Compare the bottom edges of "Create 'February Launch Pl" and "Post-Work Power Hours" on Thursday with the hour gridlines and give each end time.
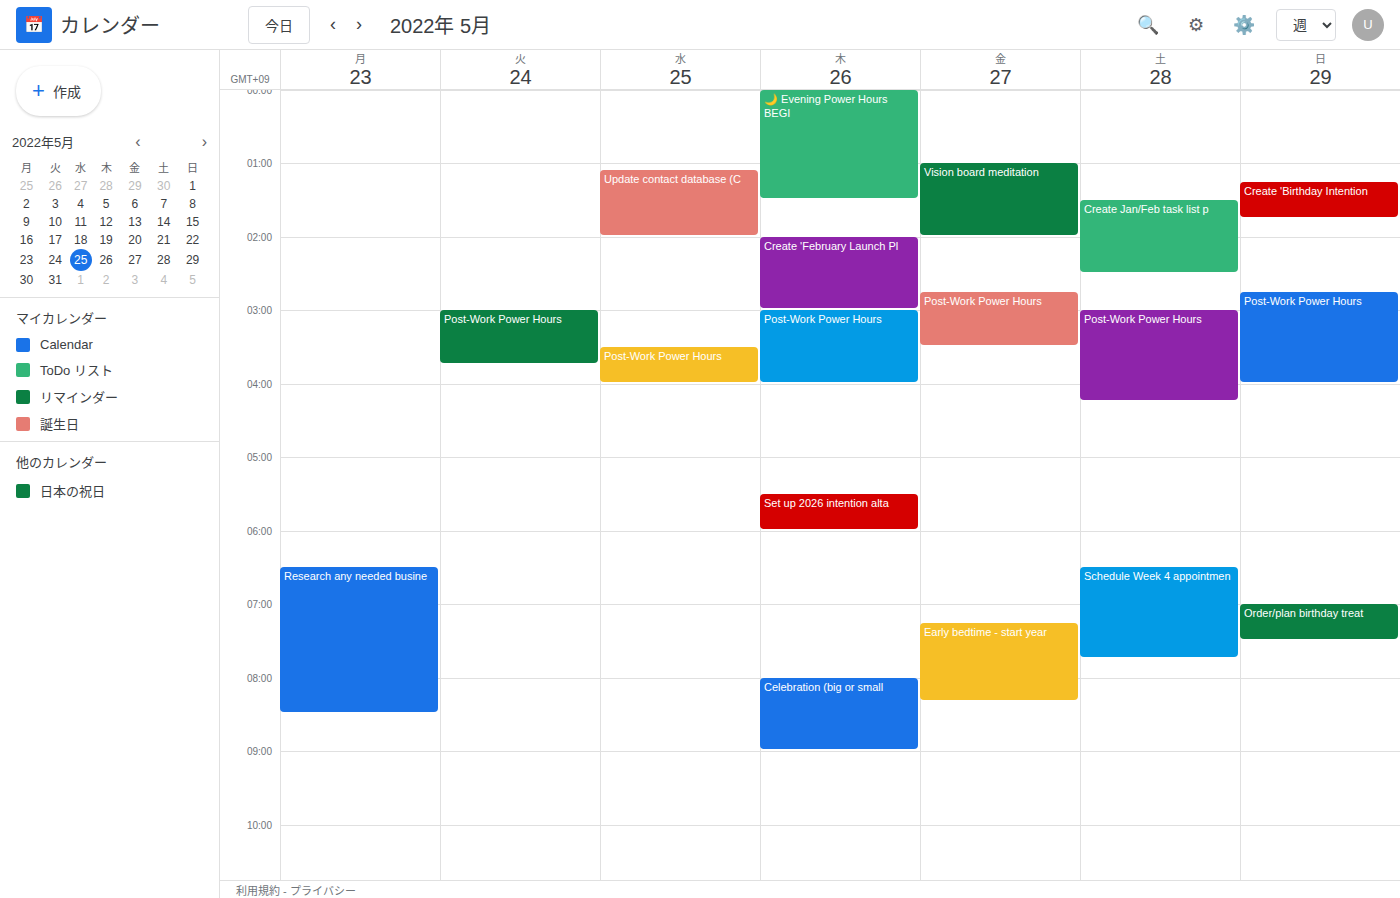
"Create 'February Launch Pl": 3:00 AM, exactly on the 3 AM line. "Post-Work Power Hours": 4:00 AM, exactly on the 4 AM line.